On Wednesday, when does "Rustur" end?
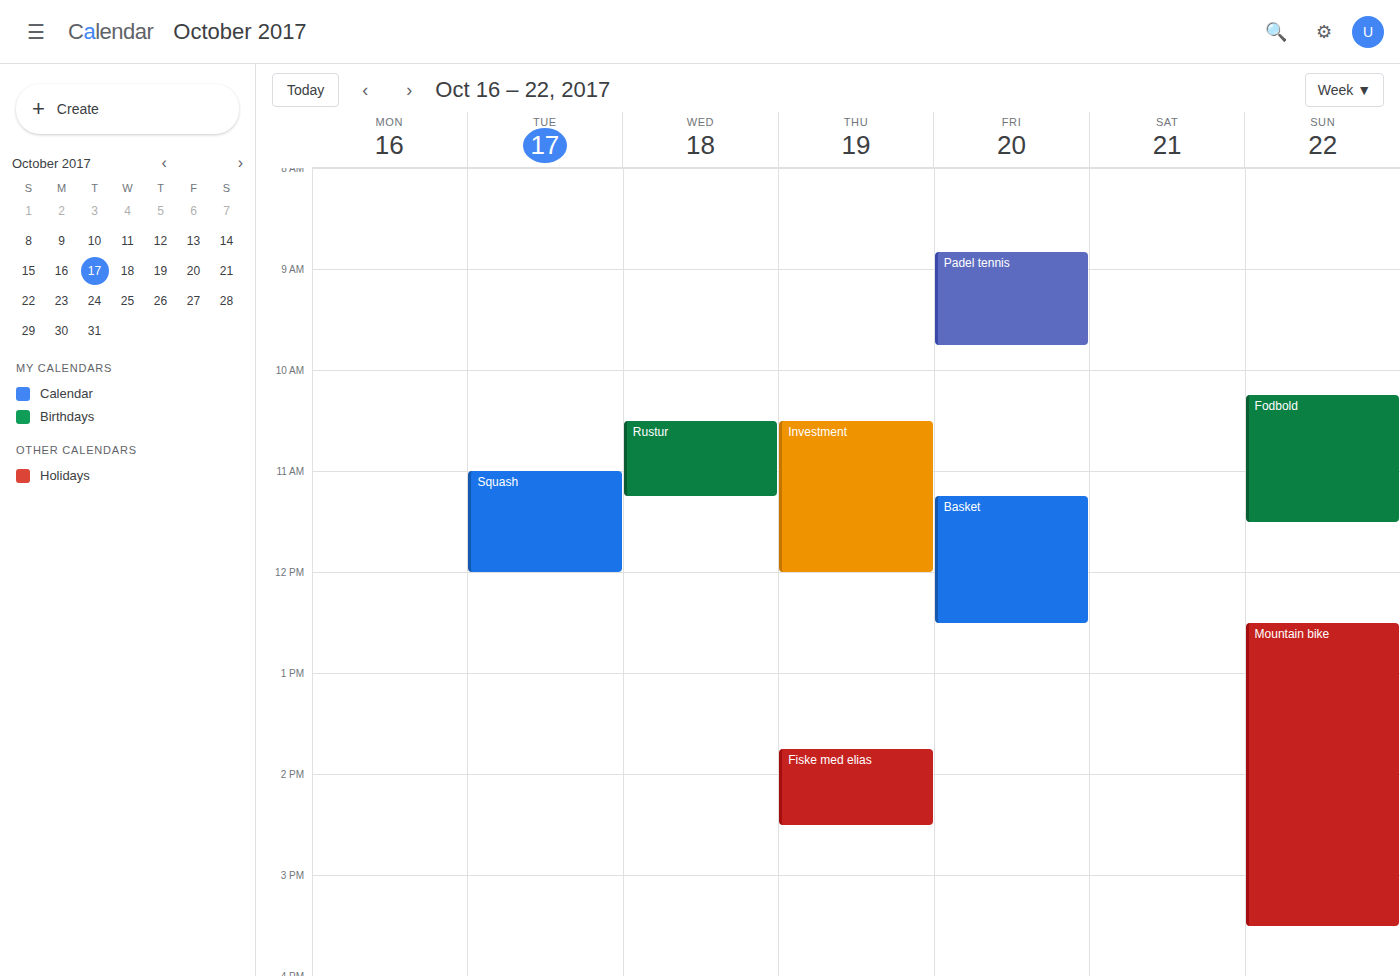
11:15 AM